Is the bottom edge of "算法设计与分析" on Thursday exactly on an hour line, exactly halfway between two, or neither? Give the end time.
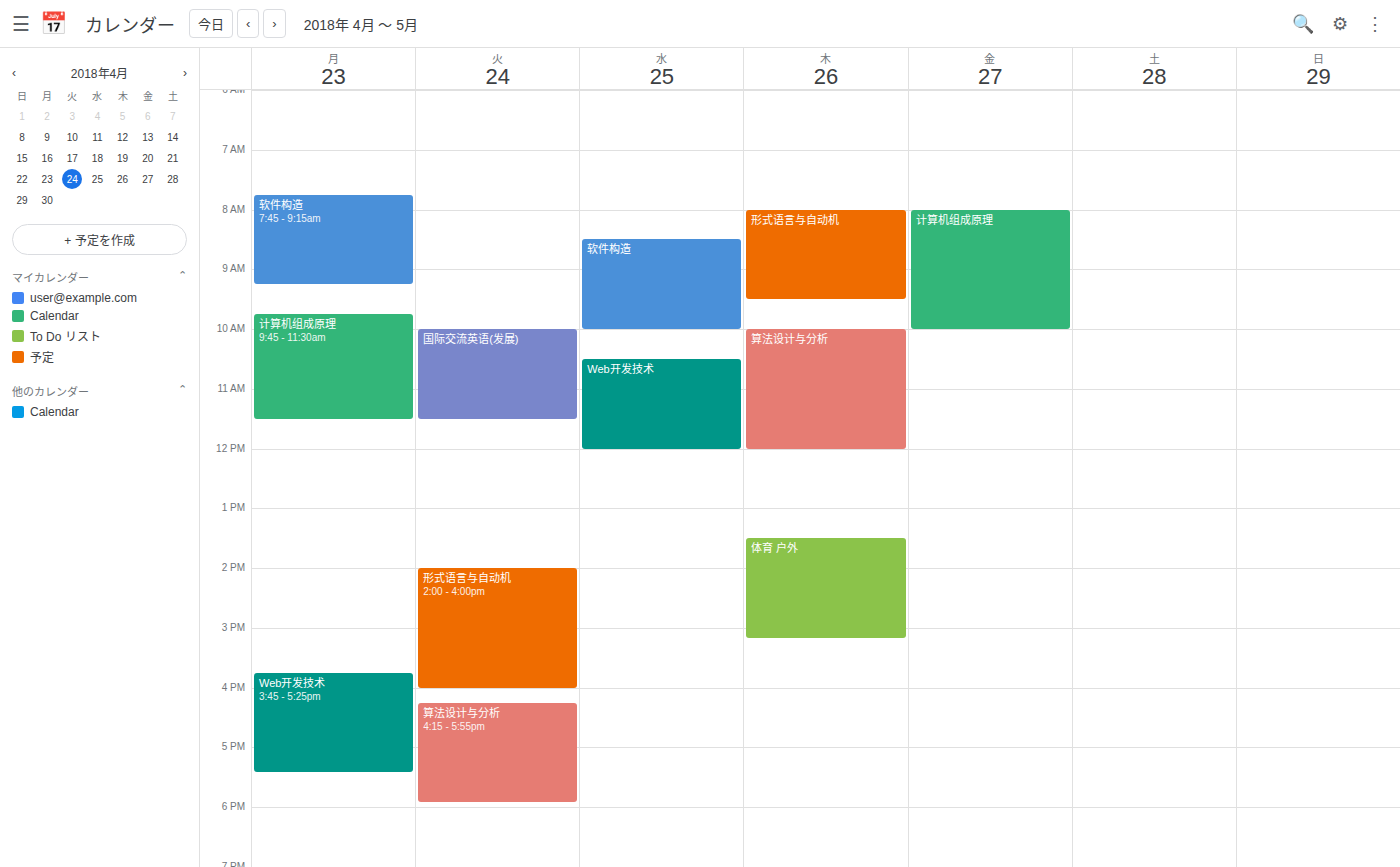
12:00 PM -- exactly on the 12 PM line.